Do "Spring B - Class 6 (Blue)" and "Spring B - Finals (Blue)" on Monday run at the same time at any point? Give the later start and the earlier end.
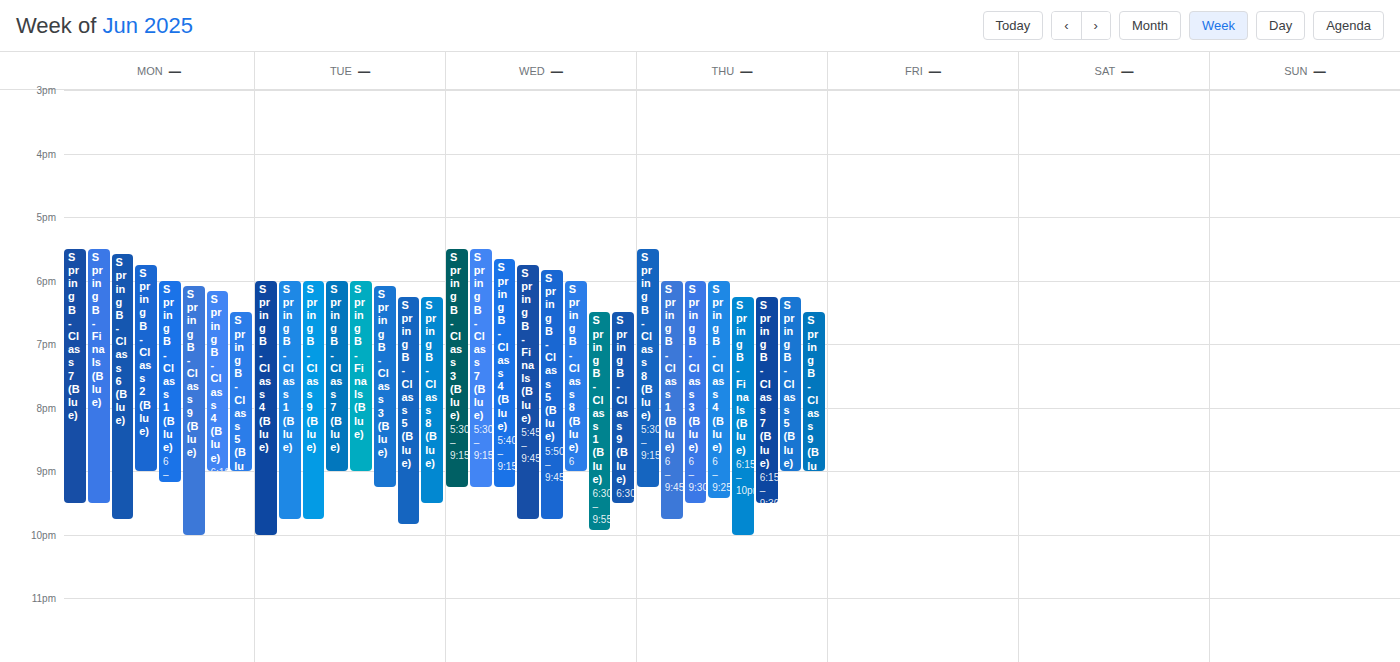
"Spring B - Class 6 (Blue)" starts at 5:35 PM, before "Spring B - Finals (Blue)" ends at 9:30 PM -- they overlap.